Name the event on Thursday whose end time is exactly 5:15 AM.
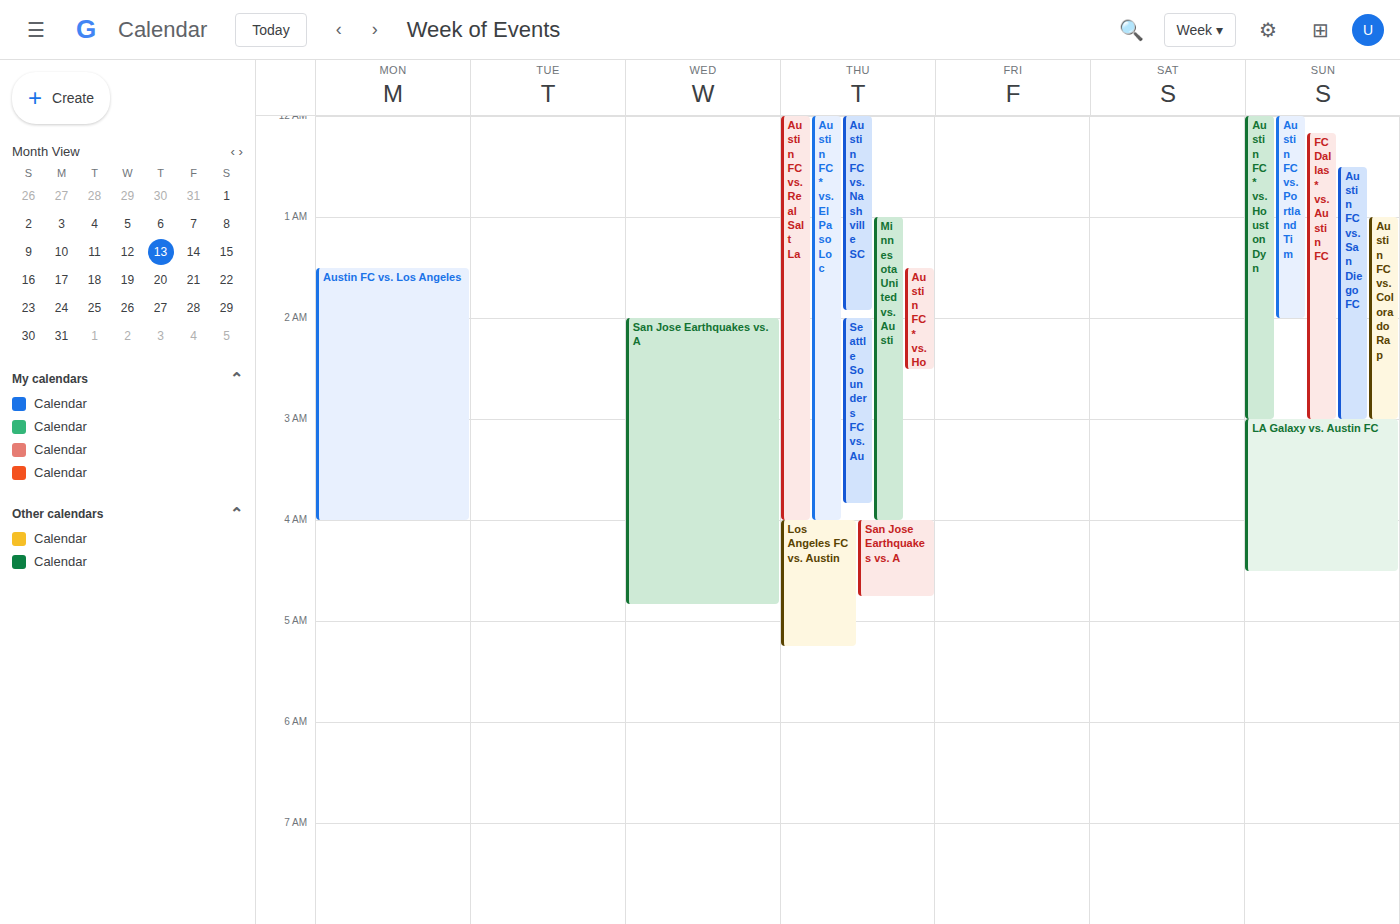
"Los Angeles FC vs. Austin"